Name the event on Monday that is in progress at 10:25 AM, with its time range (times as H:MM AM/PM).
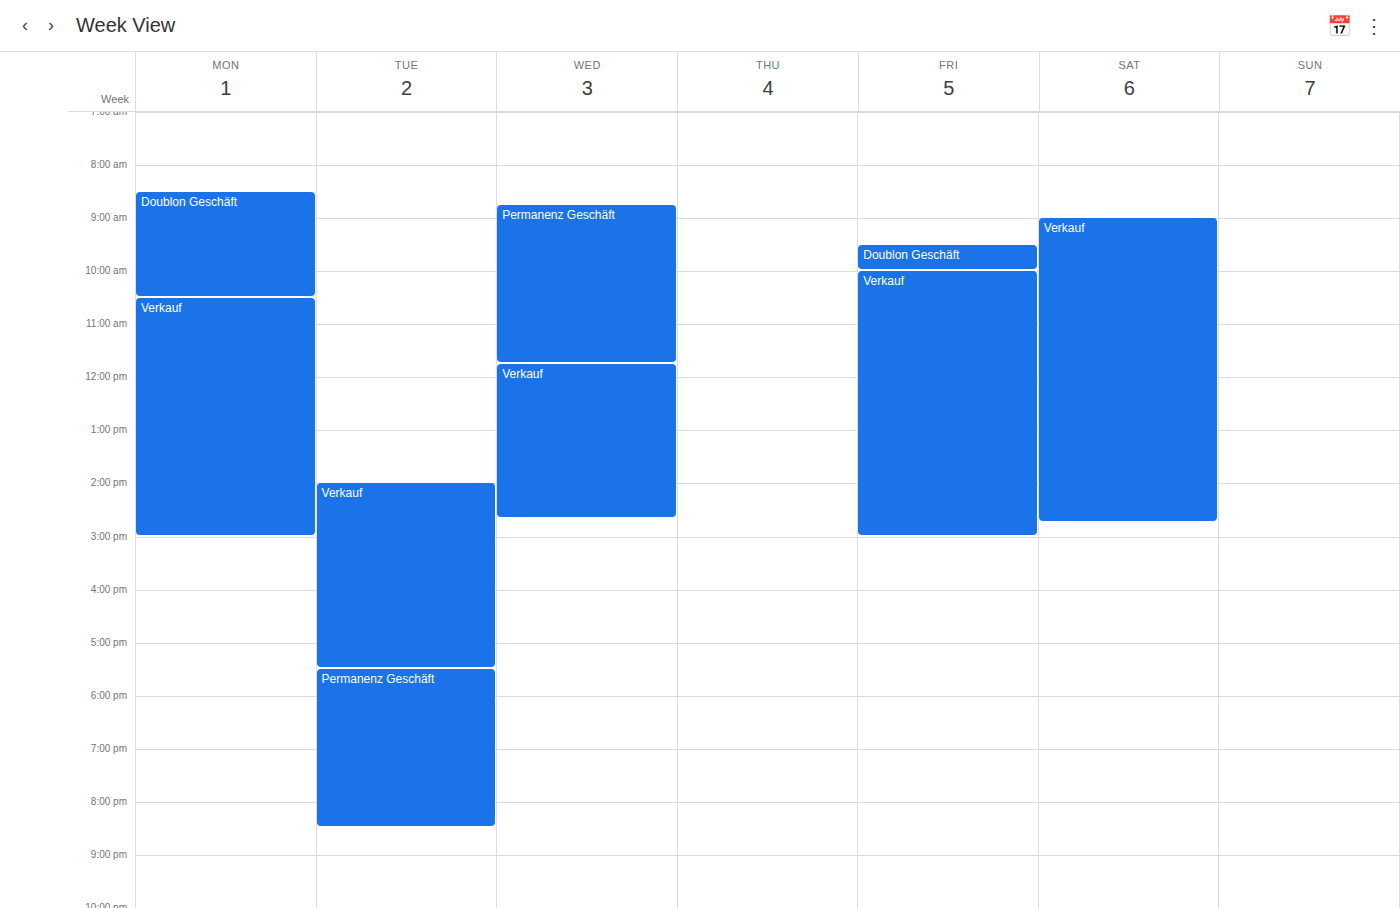
"Doublon Geschäft", 8:30 AM to 10:30 AM